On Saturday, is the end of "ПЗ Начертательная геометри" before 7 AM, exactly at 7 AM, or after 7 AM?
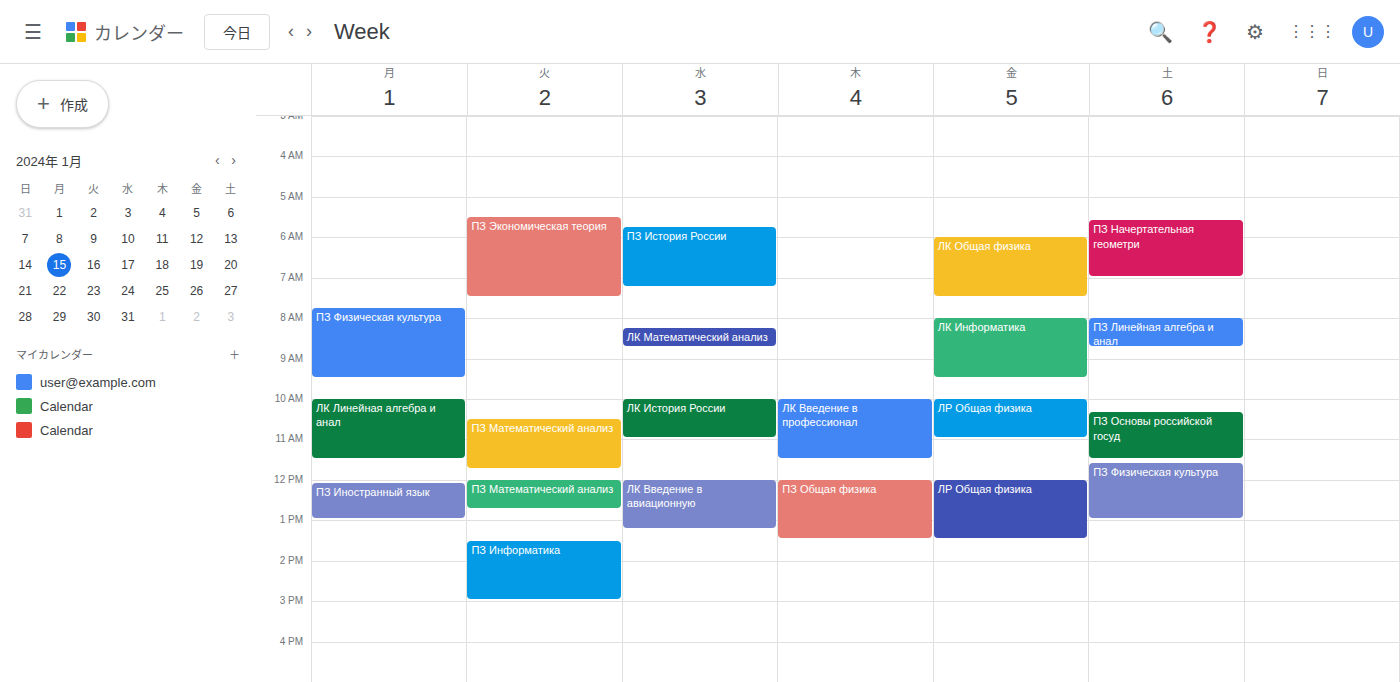
7:00 AM -- exactly at 7 AM, on the 7 AM line.